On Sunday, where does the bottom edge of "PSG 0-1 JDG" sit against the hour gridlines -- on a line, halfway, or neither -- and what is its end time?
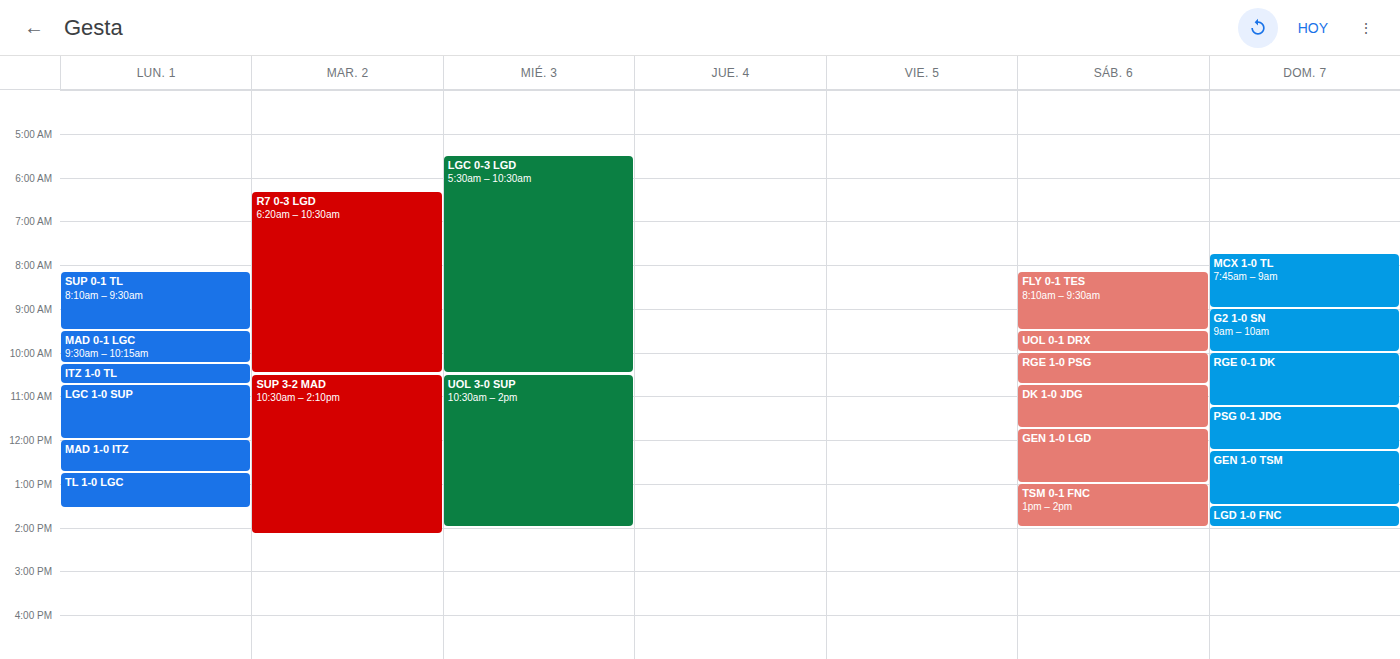
12:15 PM -- neither: a quarter of the way from the 12 PM line to the 1 PM line.